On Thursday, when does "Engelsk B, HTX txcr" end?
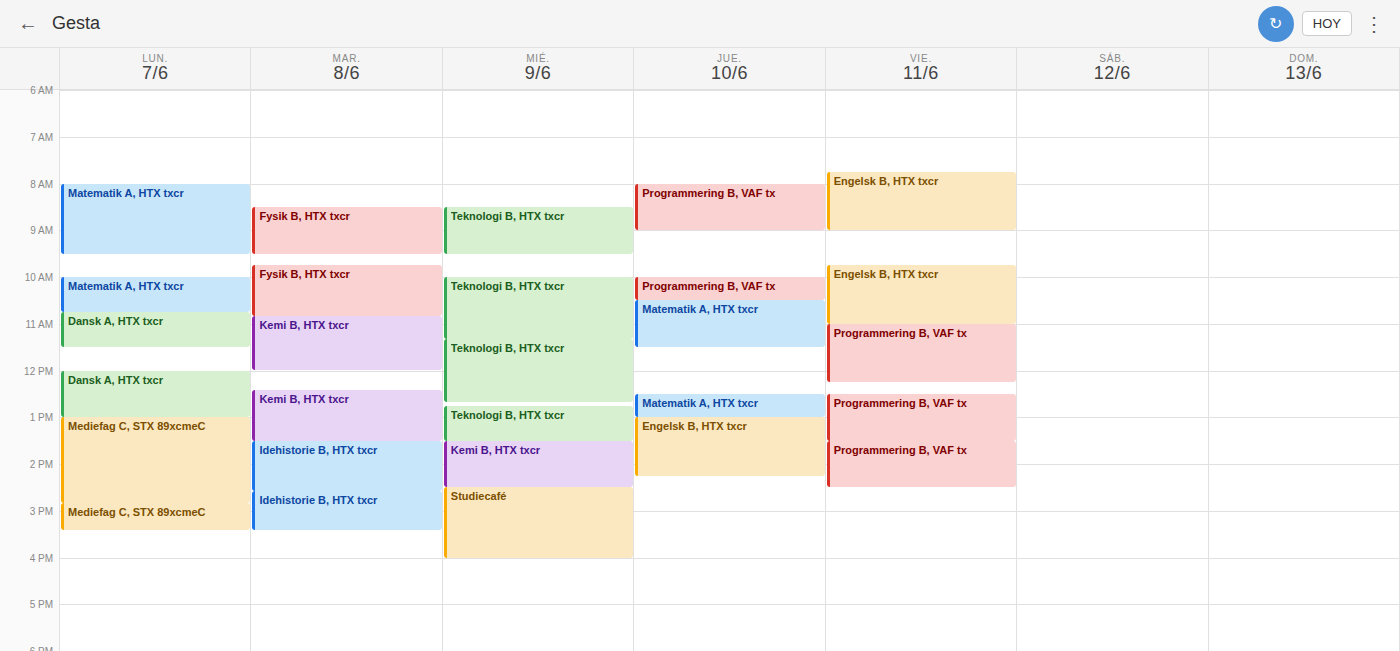
2:15 PM